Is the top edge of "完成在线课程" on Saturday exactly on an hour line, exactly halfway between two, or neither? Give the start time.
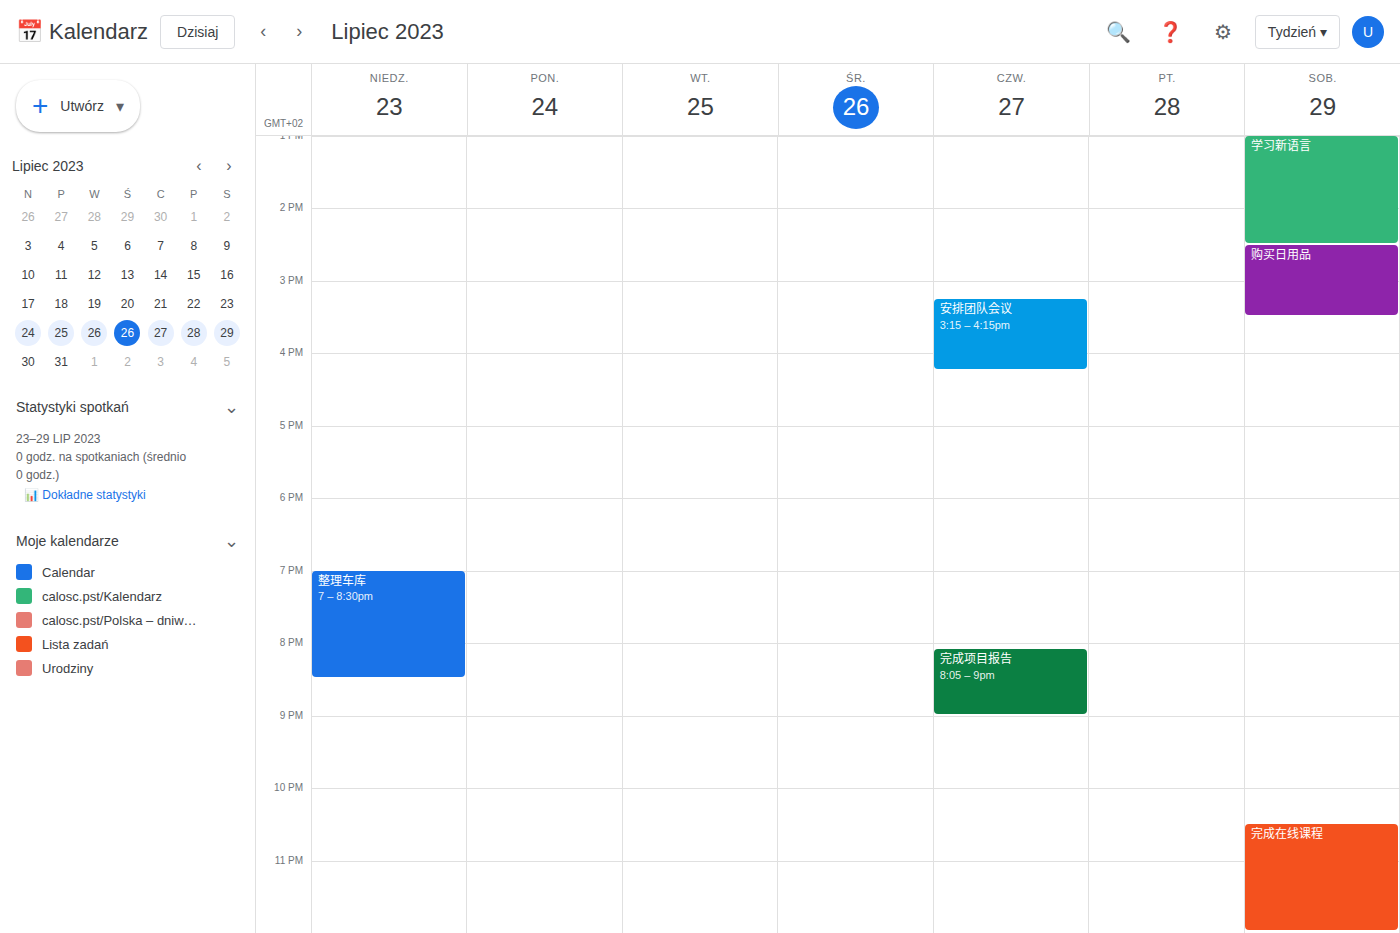
10:30 PM -- halfway between the 10 PM and 11 PM lines.